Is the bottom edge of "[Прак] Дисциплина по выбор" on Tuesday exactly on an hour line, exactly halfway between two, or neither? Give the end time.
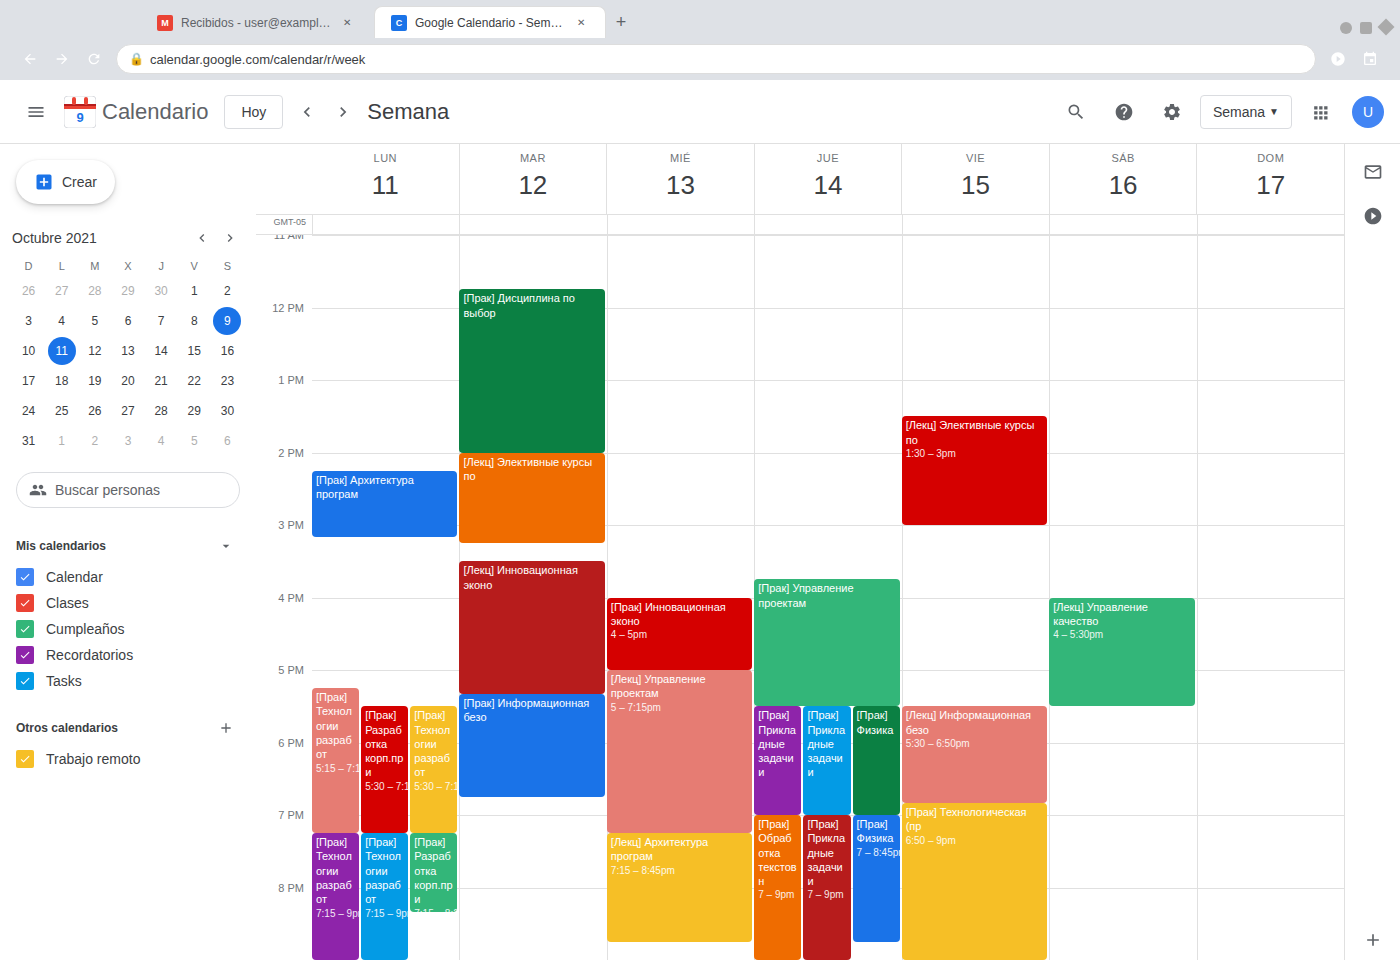
2:00 PM -- exactly on the 2 PM line.